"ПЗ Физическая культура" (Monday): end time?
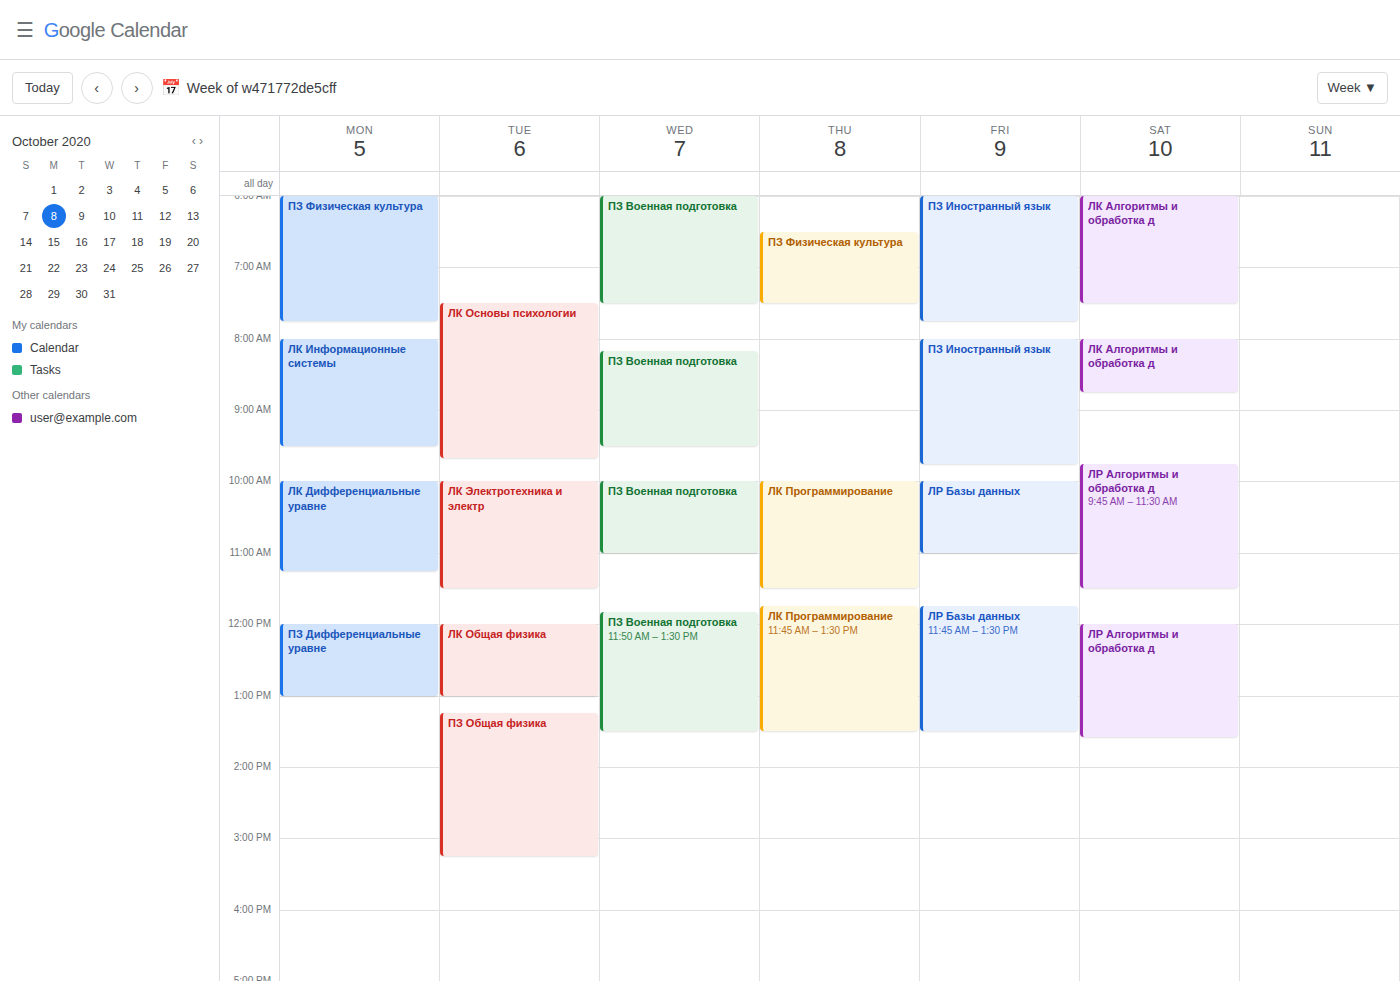
7:45 AM